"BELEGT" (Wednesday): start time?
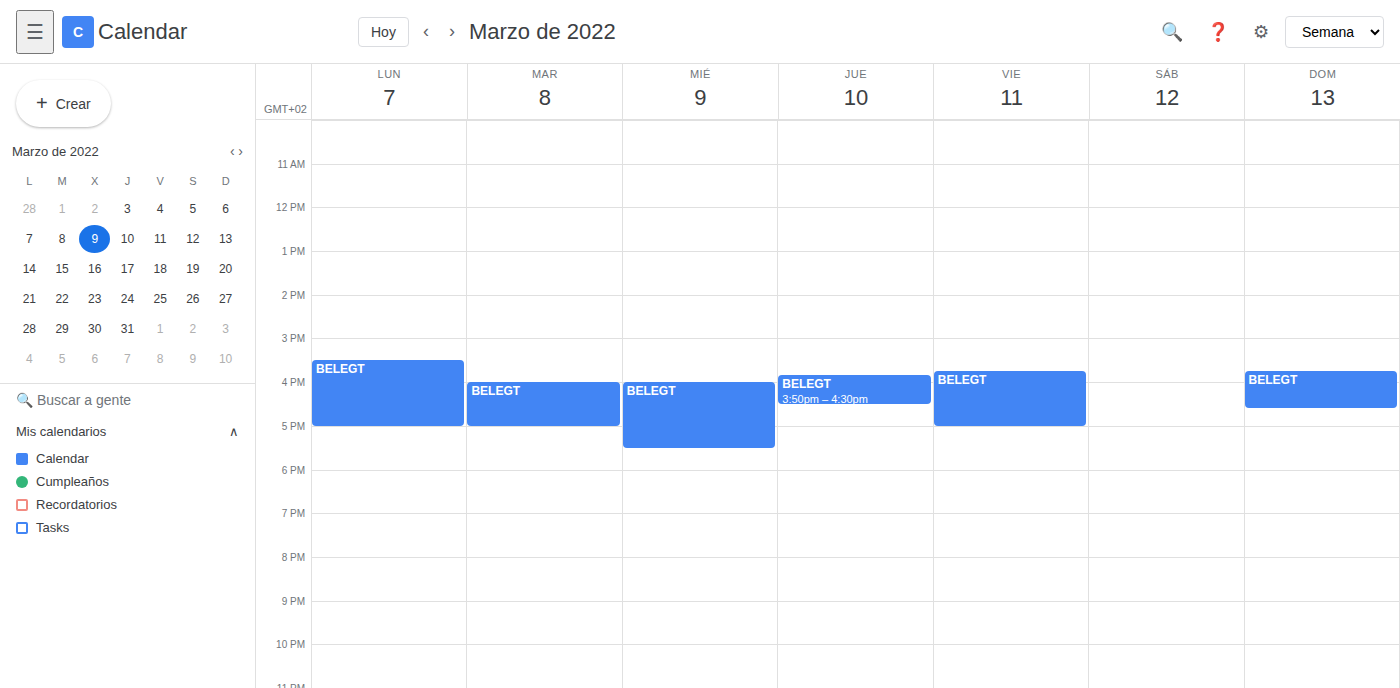
16:00